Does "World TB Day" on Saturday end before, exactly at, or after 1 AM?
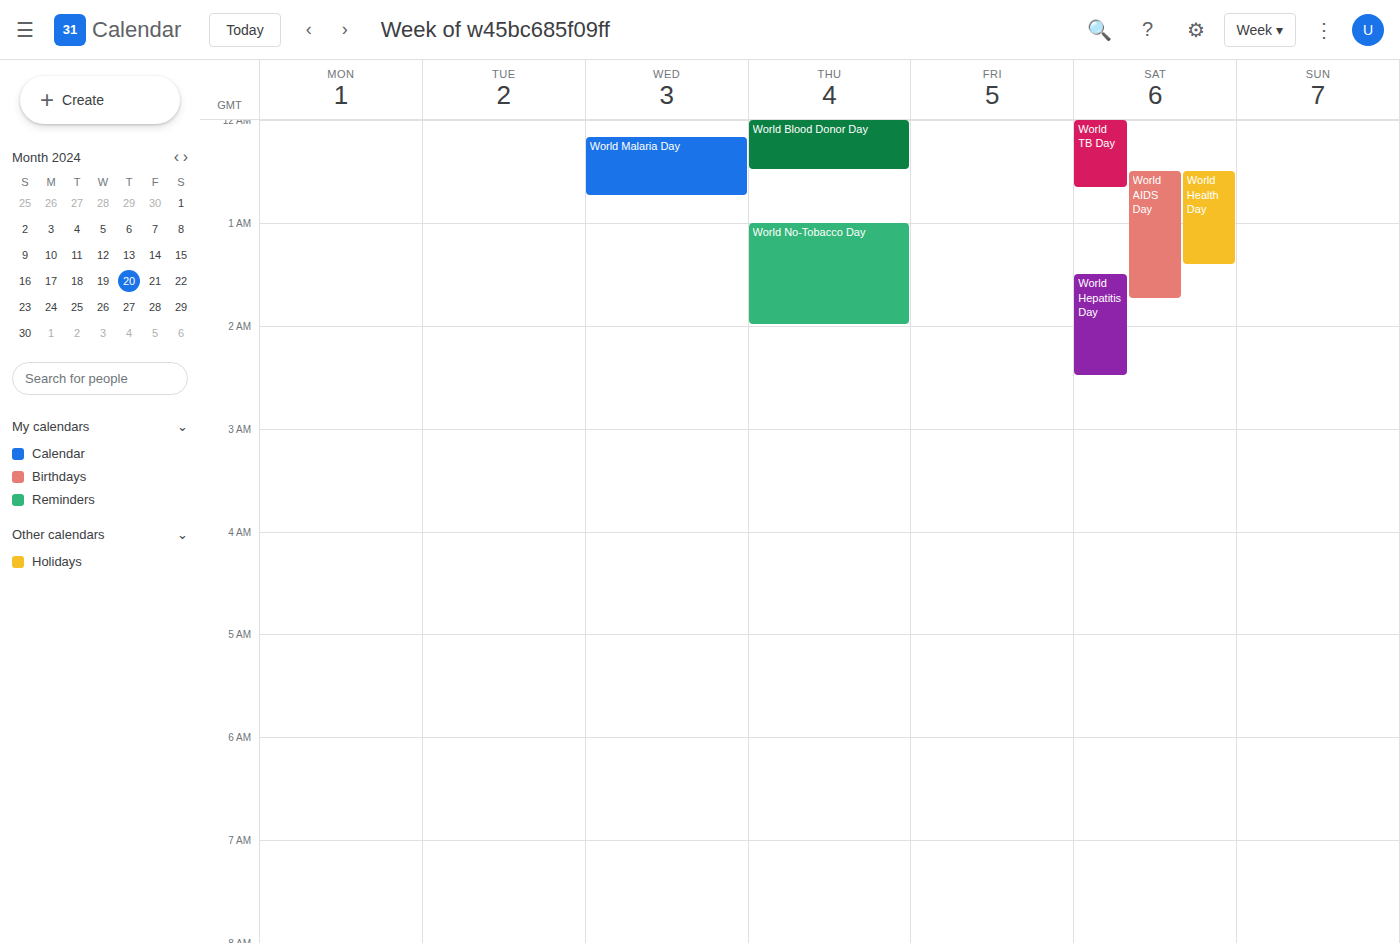
12:40 AM -- before 1 AM, 20 minutes above the 1 AM line.